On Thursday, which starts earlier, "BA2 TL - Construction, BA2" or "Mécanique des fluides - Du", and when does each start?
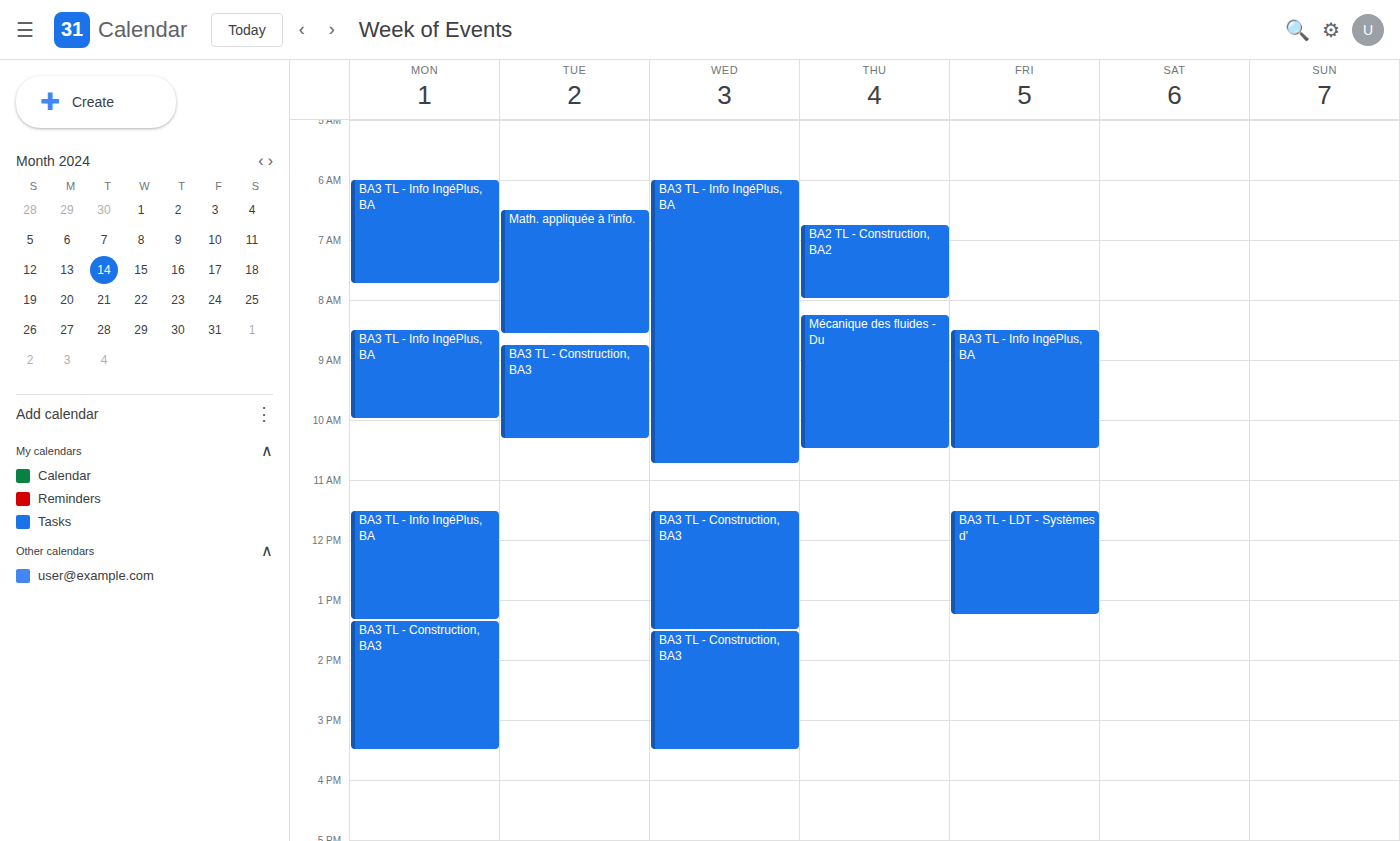
"BA2 TL - Construction, BA2" 6:45 AM; "Mécanique des fluides - Du" 8:15 AM.